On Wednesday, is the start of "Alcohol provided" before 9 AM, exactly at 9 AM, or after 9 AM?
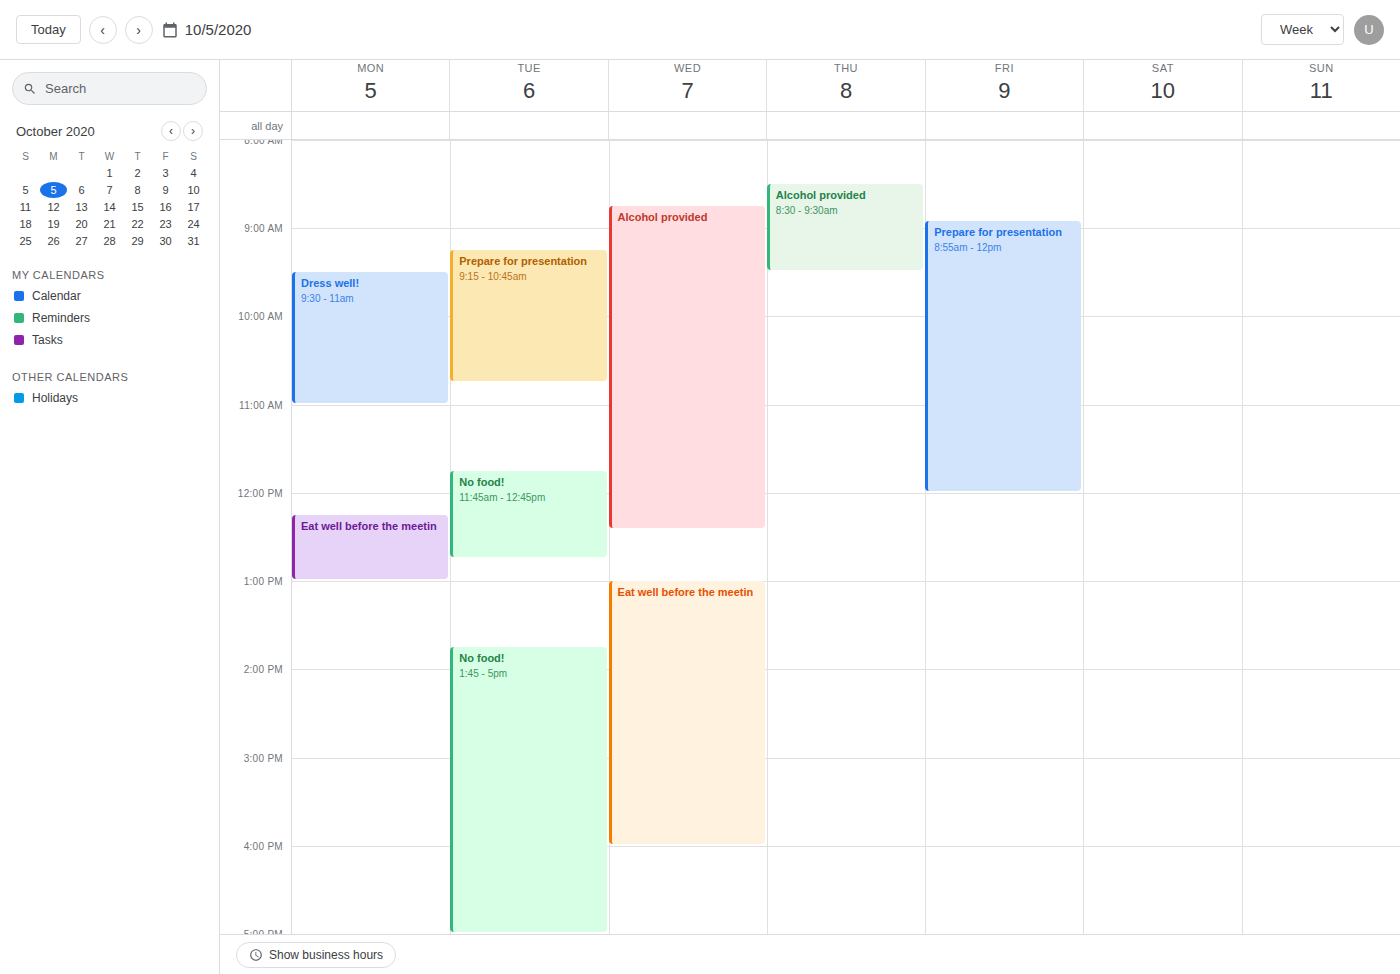
8:45 AM -- before 9 AM, 15 minutes above the 9 AM line.